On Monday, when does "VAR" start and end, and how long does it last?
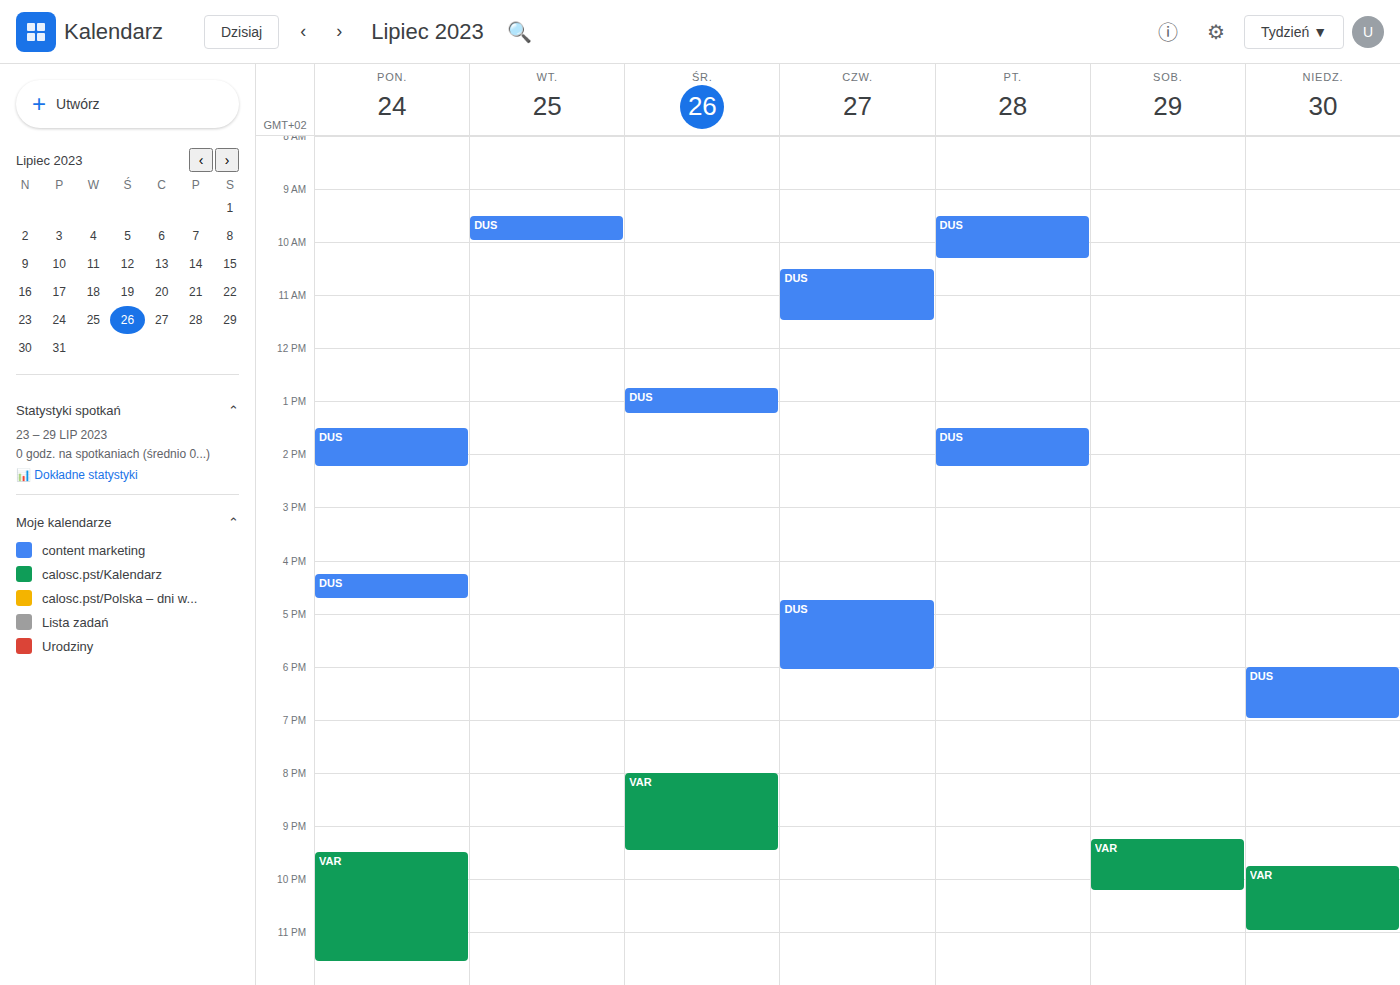
9:30 PM to 11:35 PM, 2 hours 5 minutes